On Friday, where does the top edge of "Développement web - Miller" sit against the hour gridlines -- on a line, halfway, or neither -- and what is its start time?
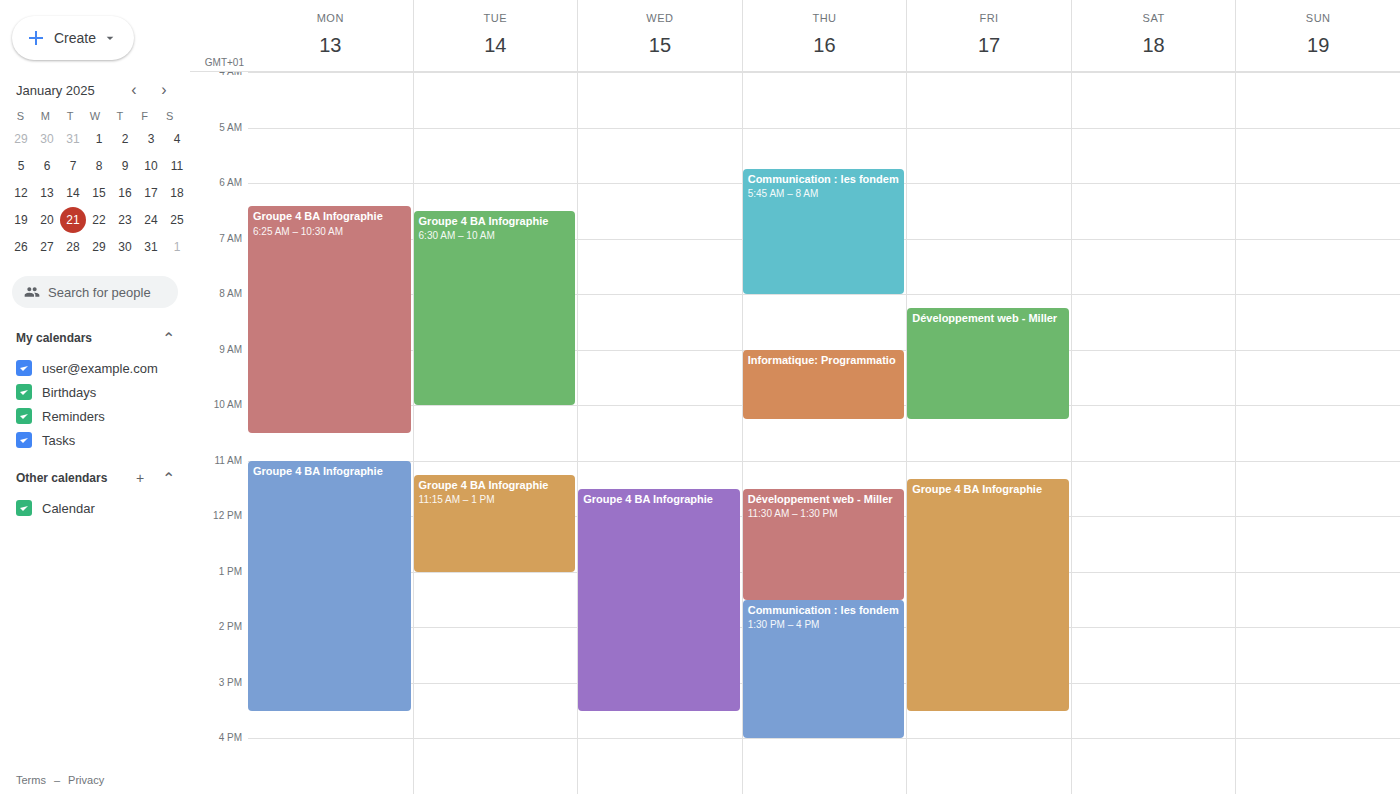
8:15 AM -- neither: a quarter of the way from the 8 AM line to the 9 AM line.